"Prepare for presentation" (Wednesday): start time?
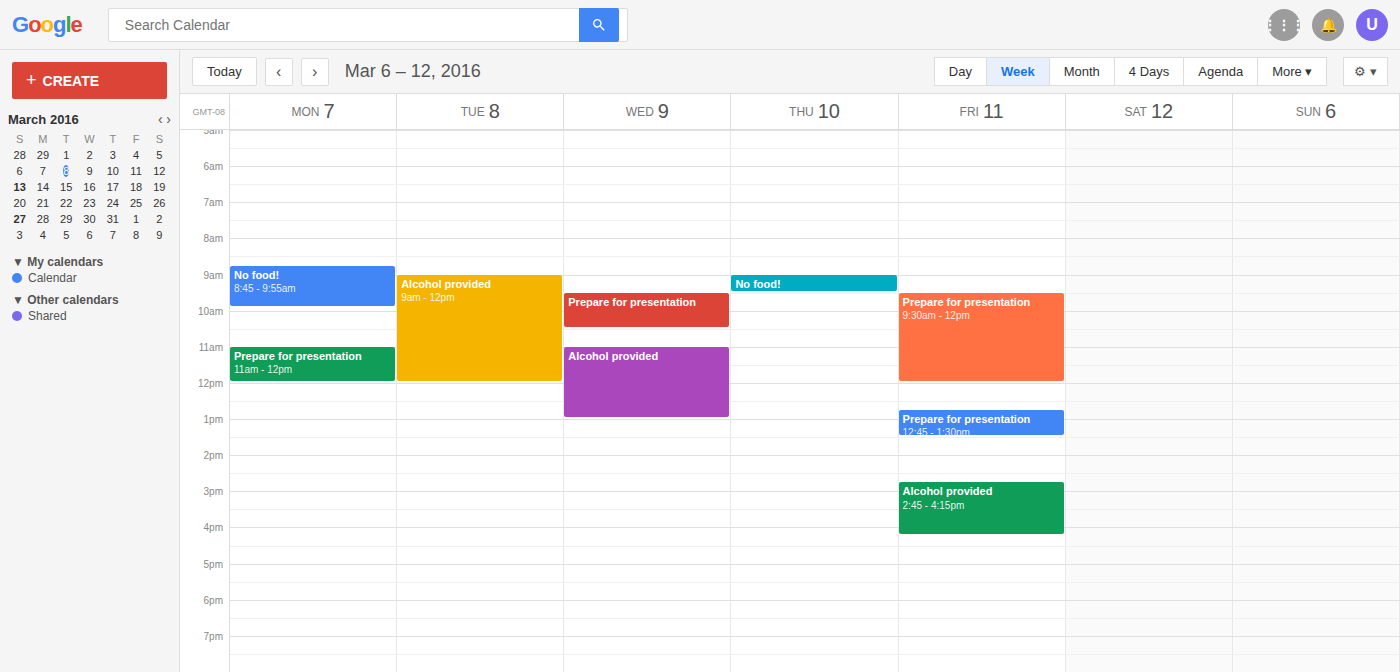
9:30 AM